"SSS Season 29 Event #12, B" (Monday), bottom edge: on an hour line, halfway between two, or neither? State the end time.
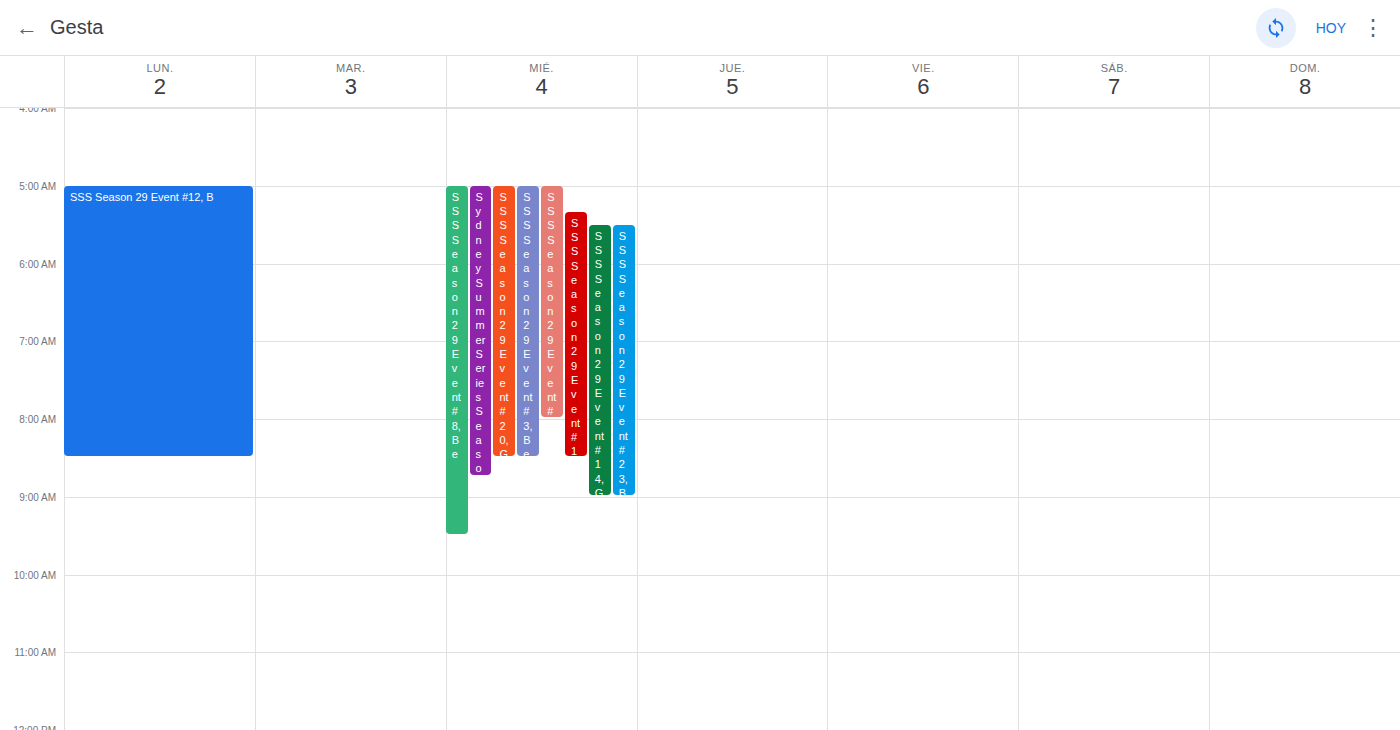
8:30 AM -- halfway between the 8 AM and 9 AM lines.